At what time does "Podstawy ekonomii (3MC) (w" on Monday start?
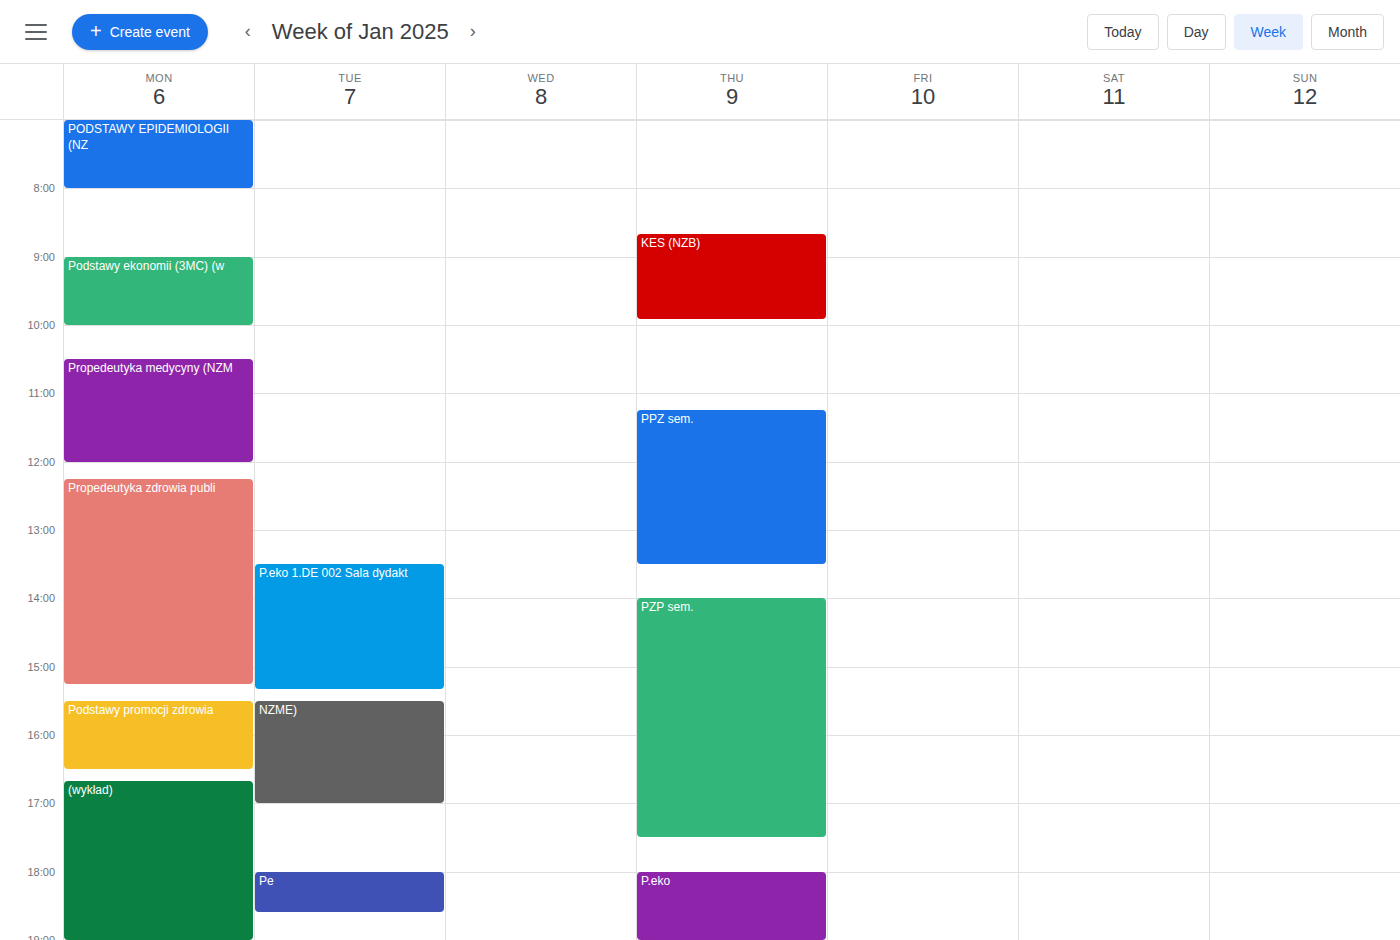
9:00 AM